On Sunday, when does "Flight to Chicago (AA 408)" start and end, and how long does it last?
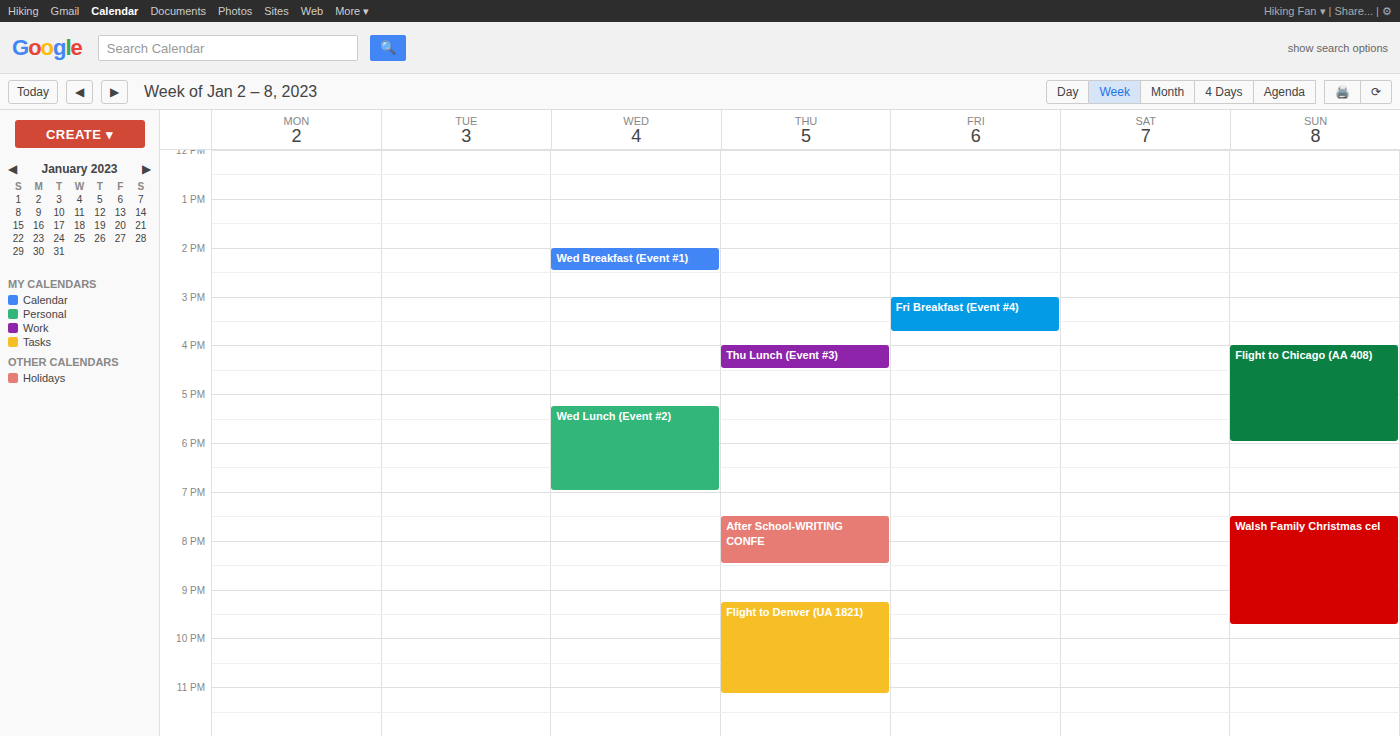
4:00 PM to 6:00 PM, 2 hours